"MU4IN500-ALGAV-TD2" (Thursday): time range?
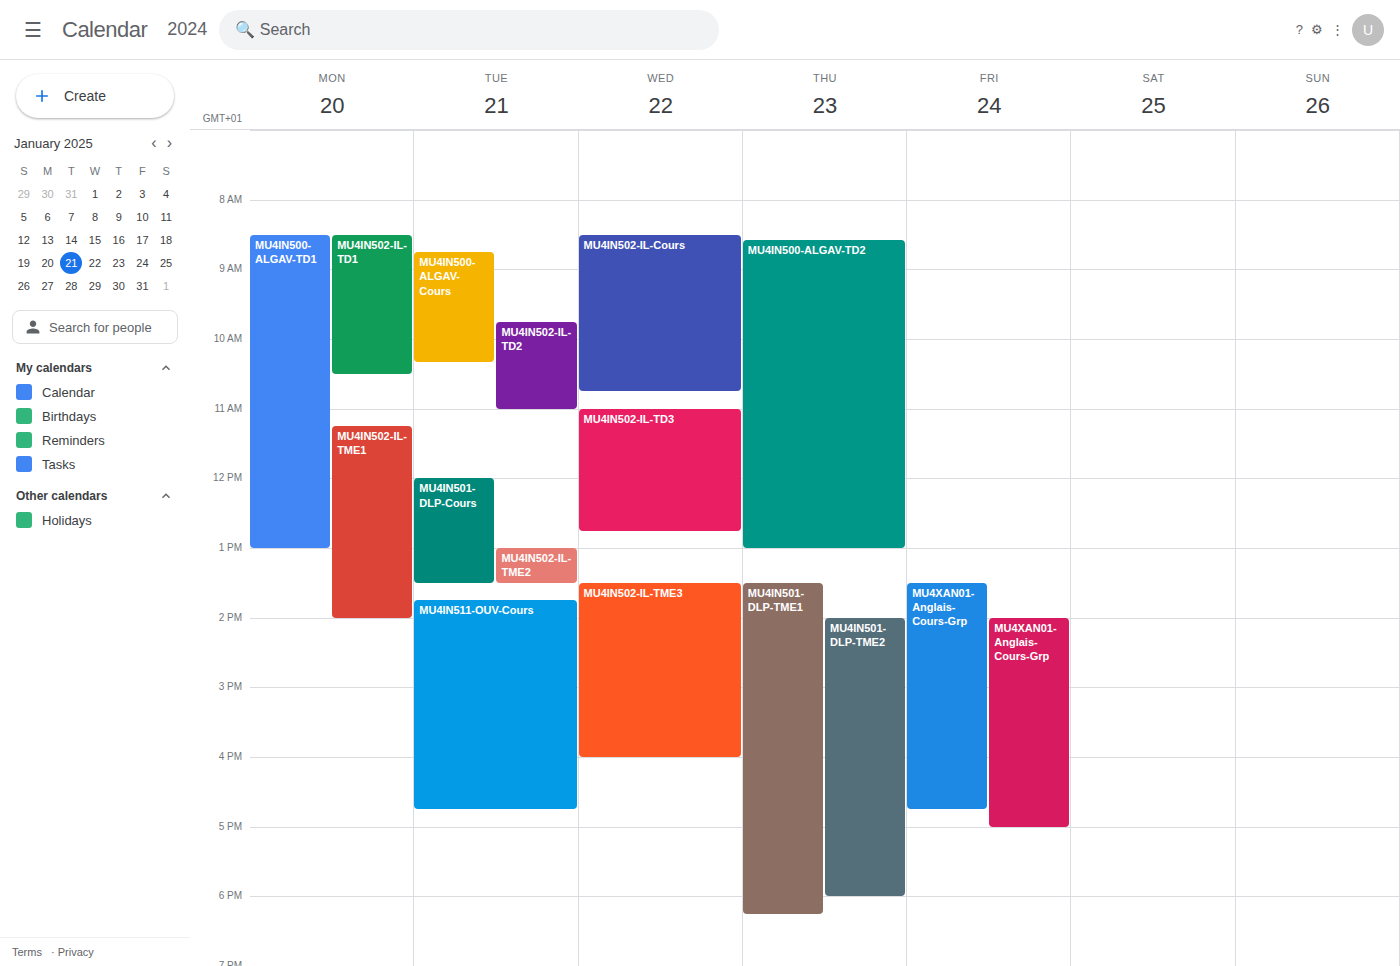
8:35 AM to 1:00 PM